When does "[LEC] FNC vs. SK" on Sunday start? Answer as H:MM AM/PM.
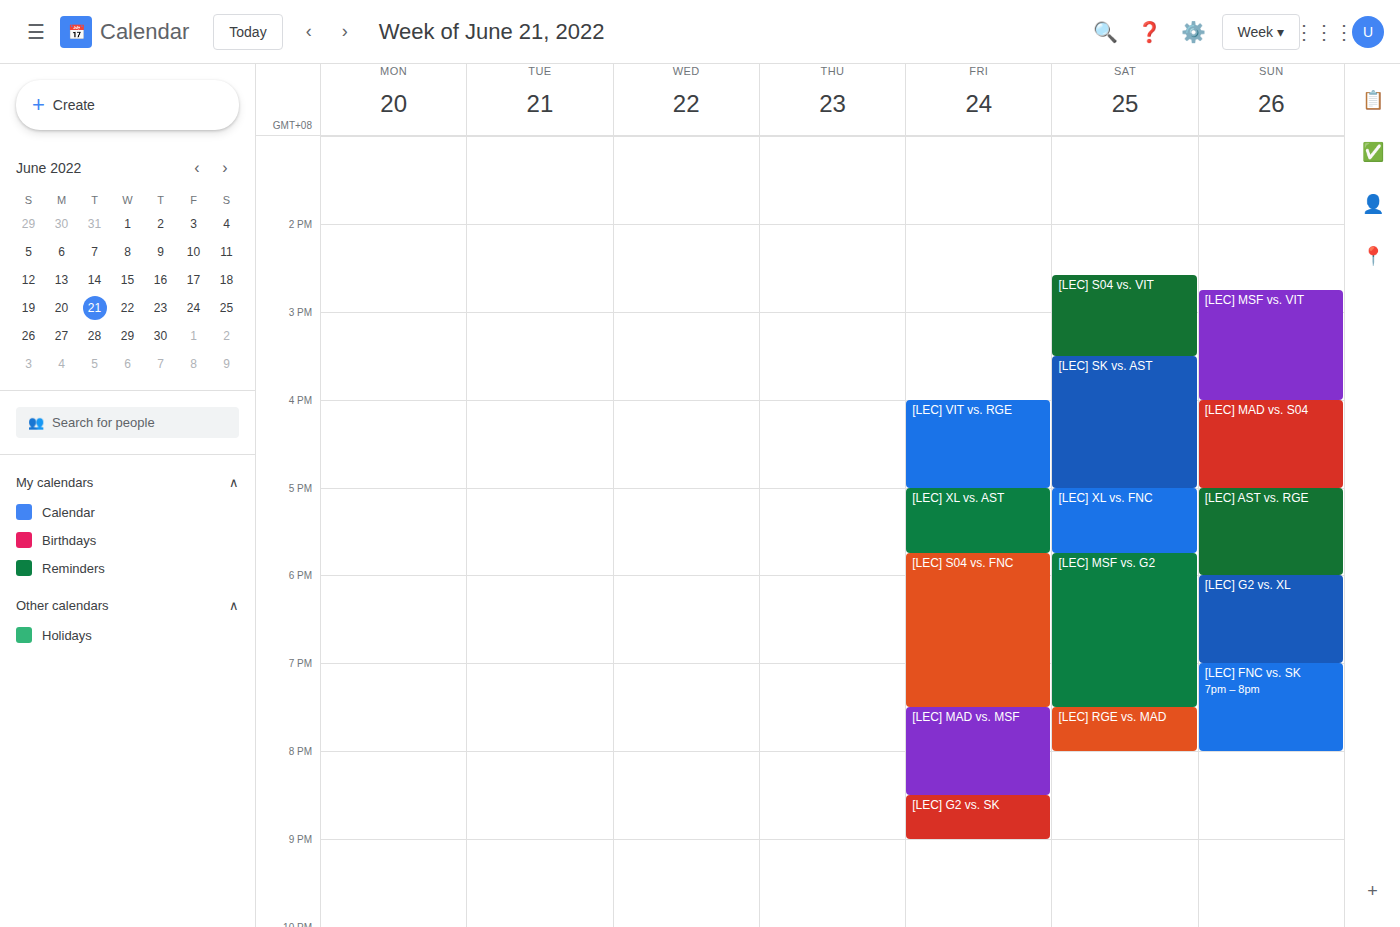
7:00 PM